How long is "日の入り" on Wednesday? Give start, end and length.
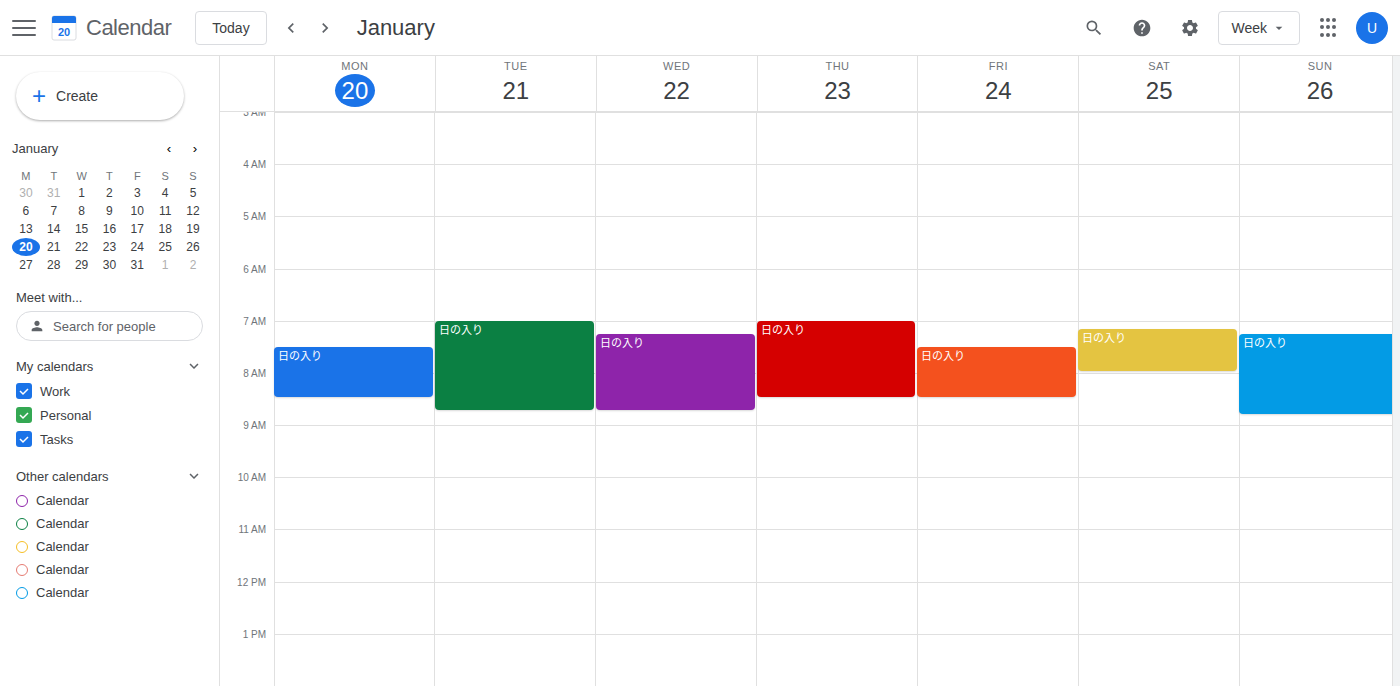
7:15 AM to 8:45 AM, 1 hour 30 minutes